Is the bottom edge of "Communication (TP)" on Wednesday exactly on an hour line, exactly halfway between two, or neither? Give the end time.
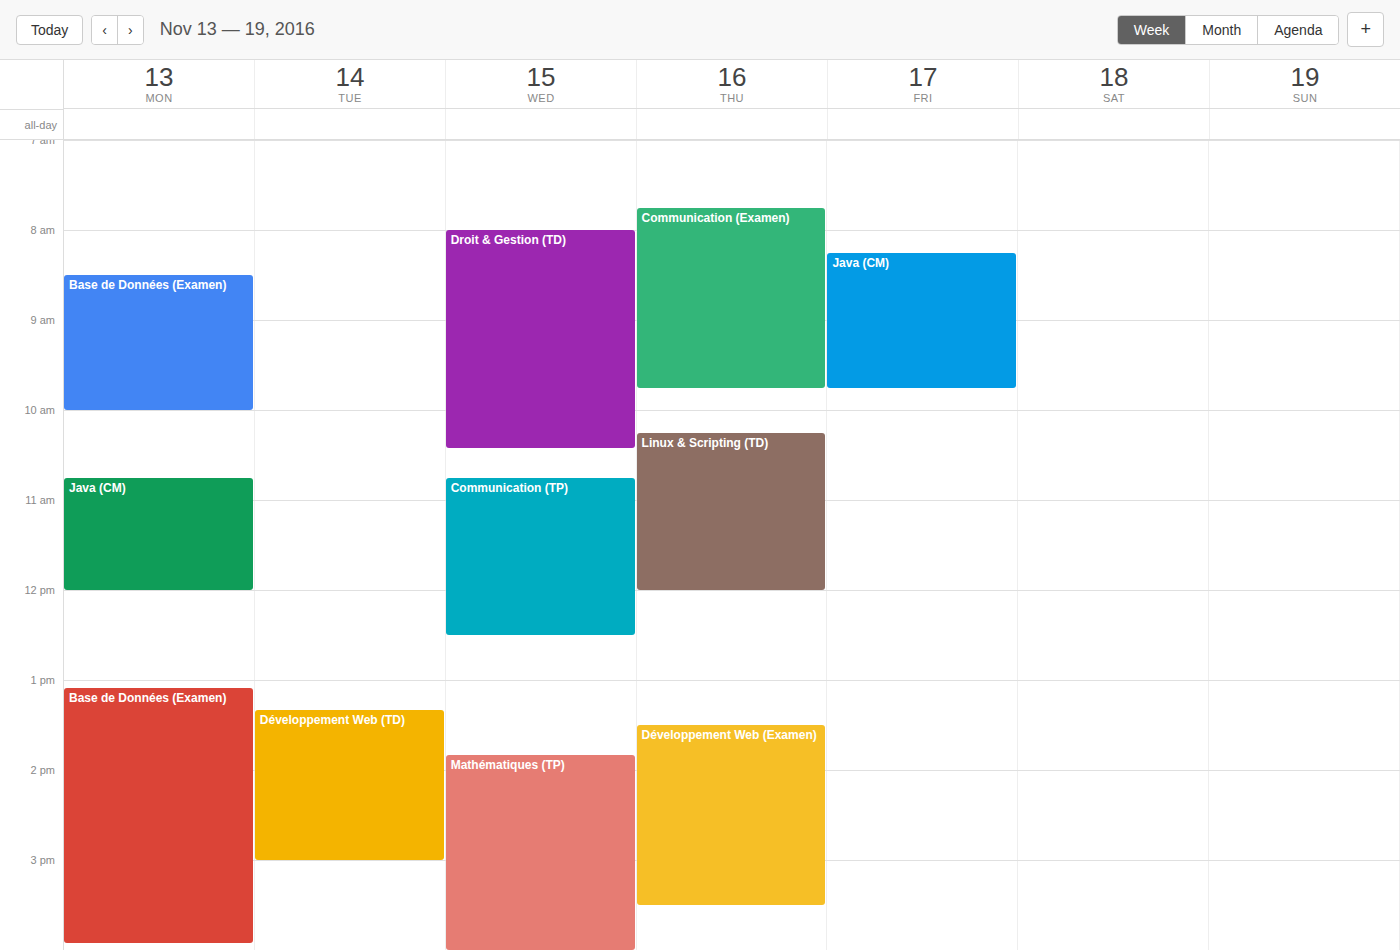
12:30 PM -- halfway between the 12 PM and 1 PM lines.